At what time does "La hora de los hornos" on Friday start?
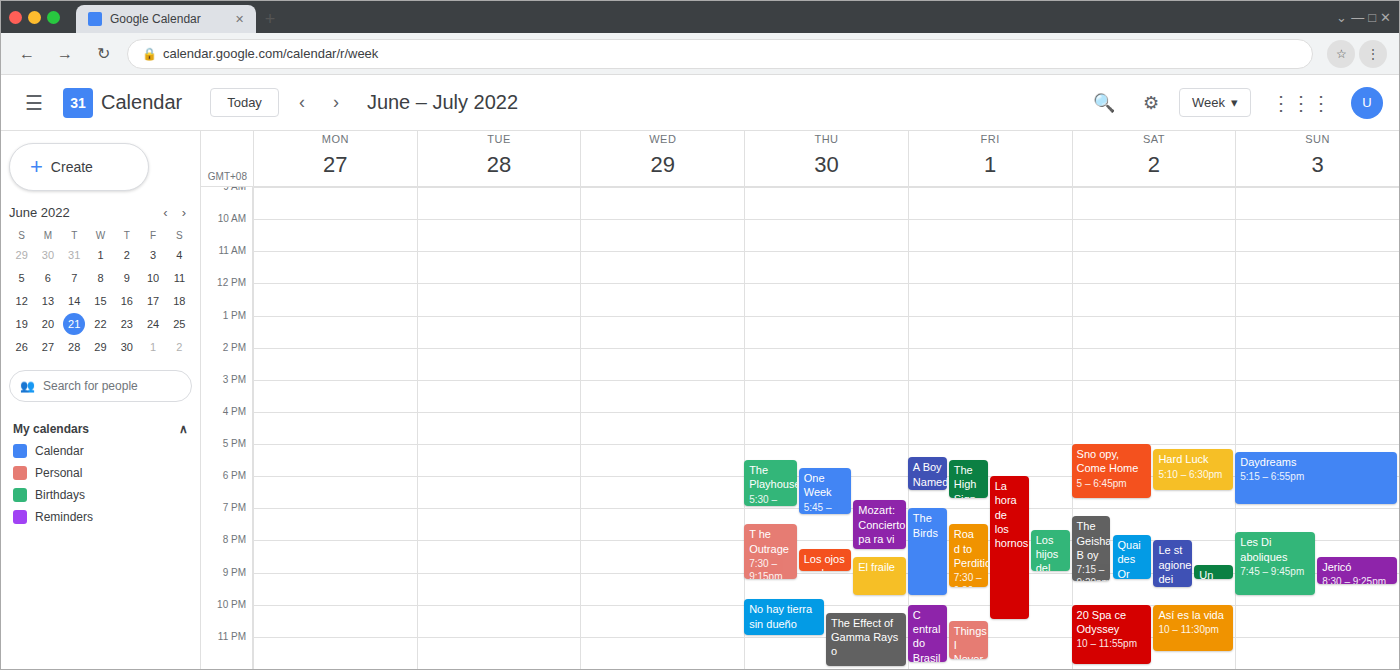
6:00 PM